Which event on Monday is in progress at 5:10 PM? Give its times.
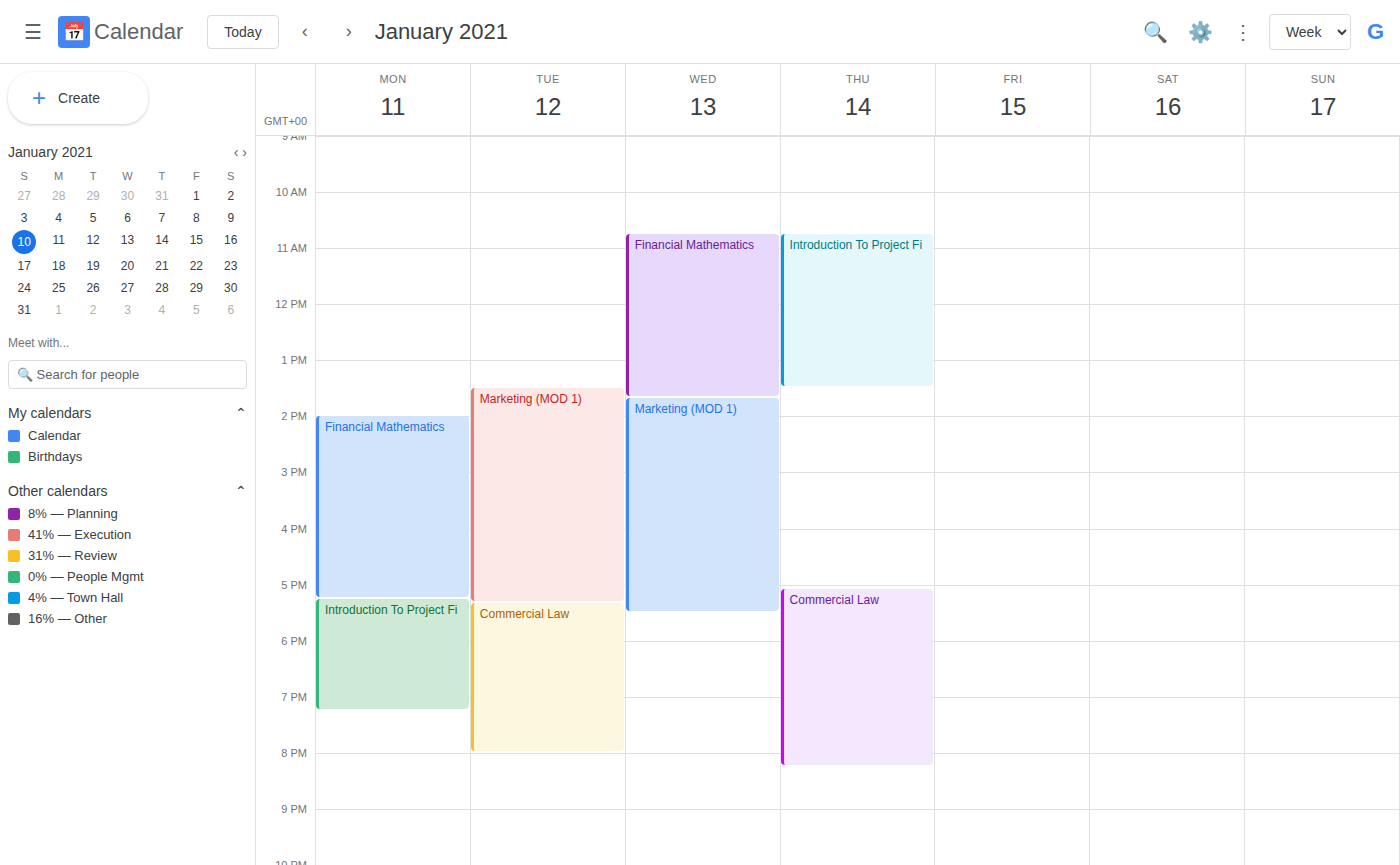
"Financial Mathematics", 2:00 PM to 5:15 PM